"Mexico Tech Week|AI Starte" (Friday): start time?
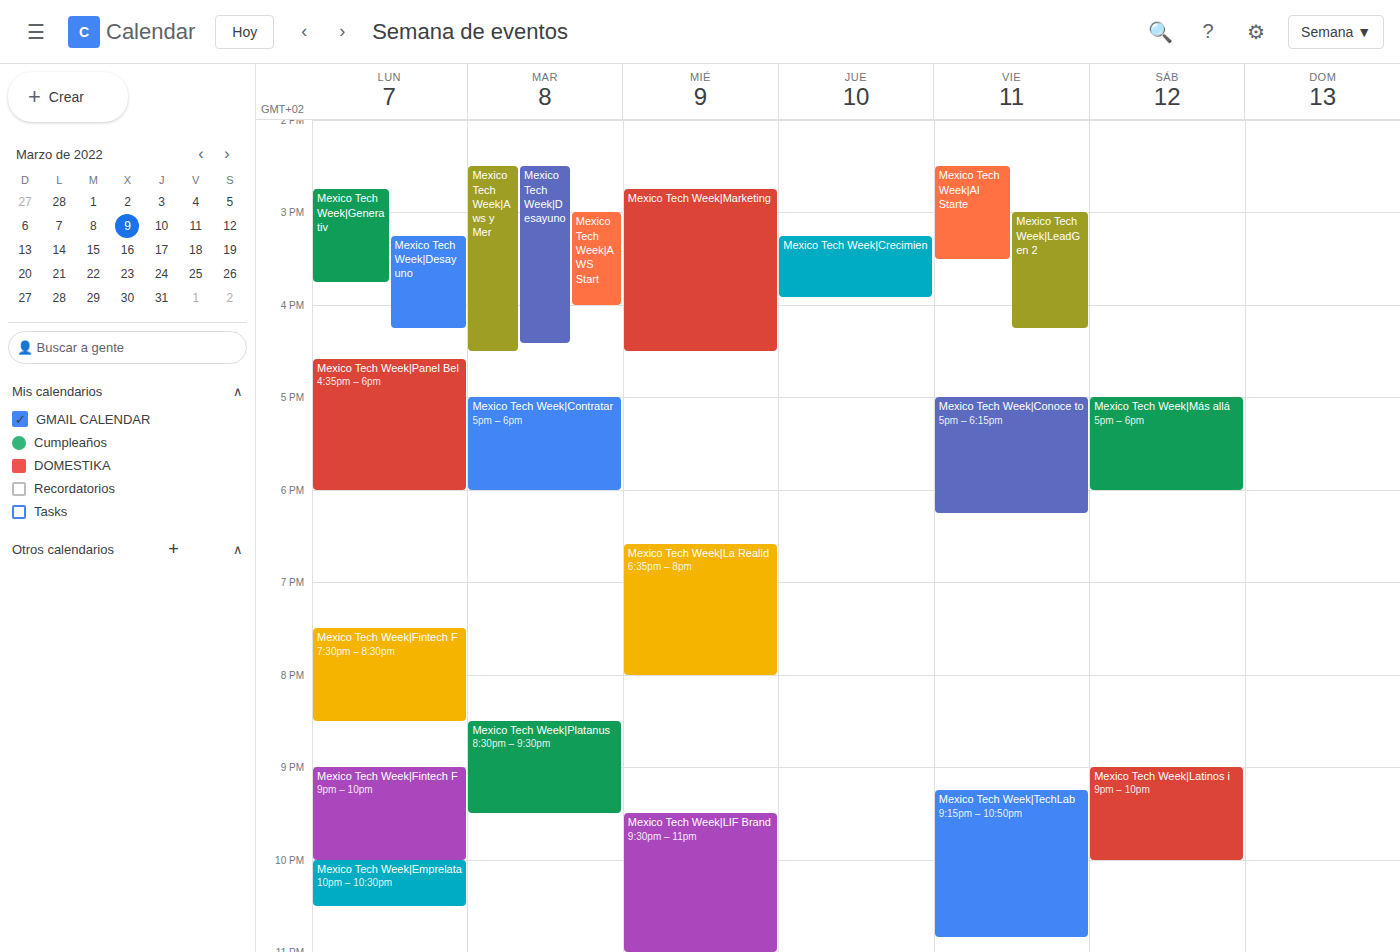
2:30 PM